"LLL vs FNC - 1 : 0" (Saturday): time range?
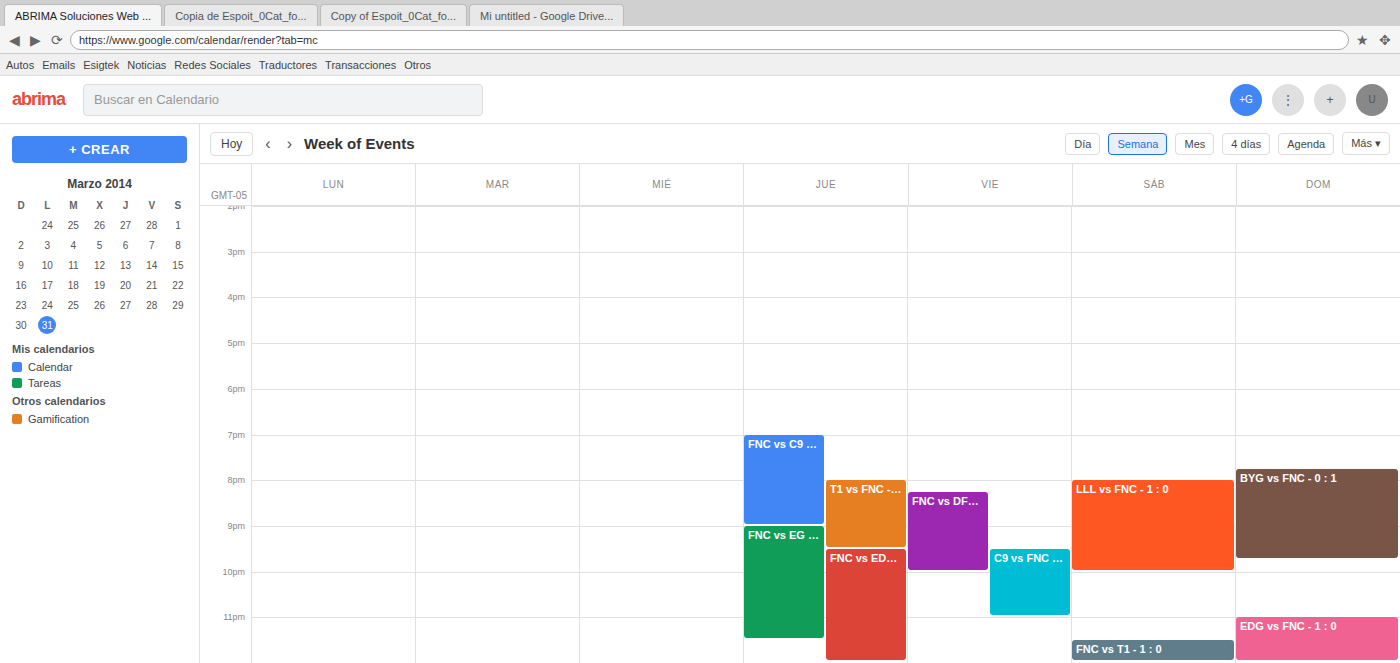
20:00 to 22:00